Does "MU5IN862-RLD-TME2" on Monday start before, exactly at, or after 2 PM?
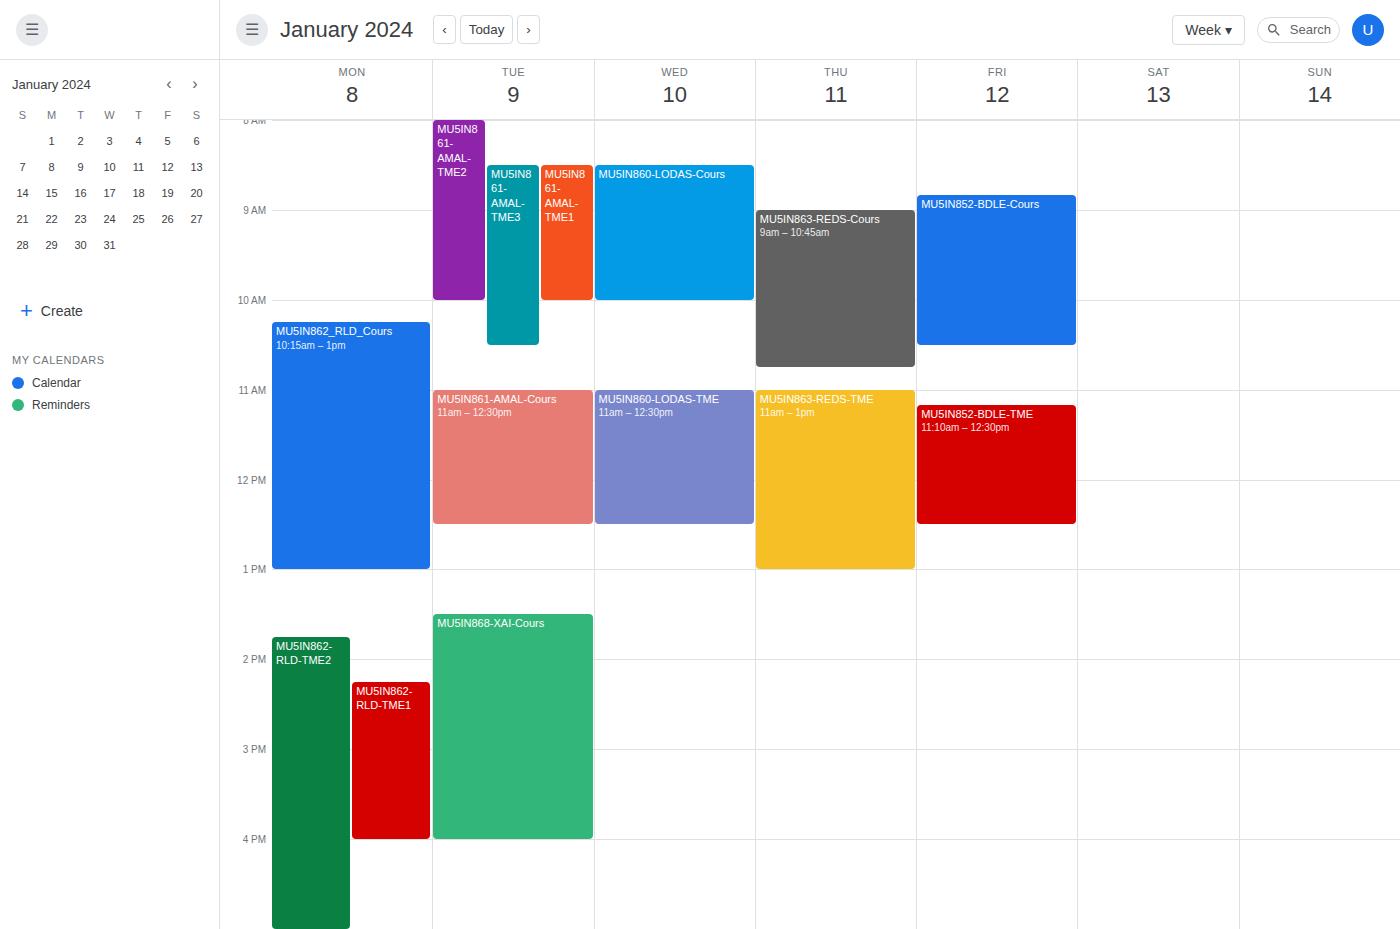
1:45 PM -- before 2 PM, 15 minutes above the 2 PM line.